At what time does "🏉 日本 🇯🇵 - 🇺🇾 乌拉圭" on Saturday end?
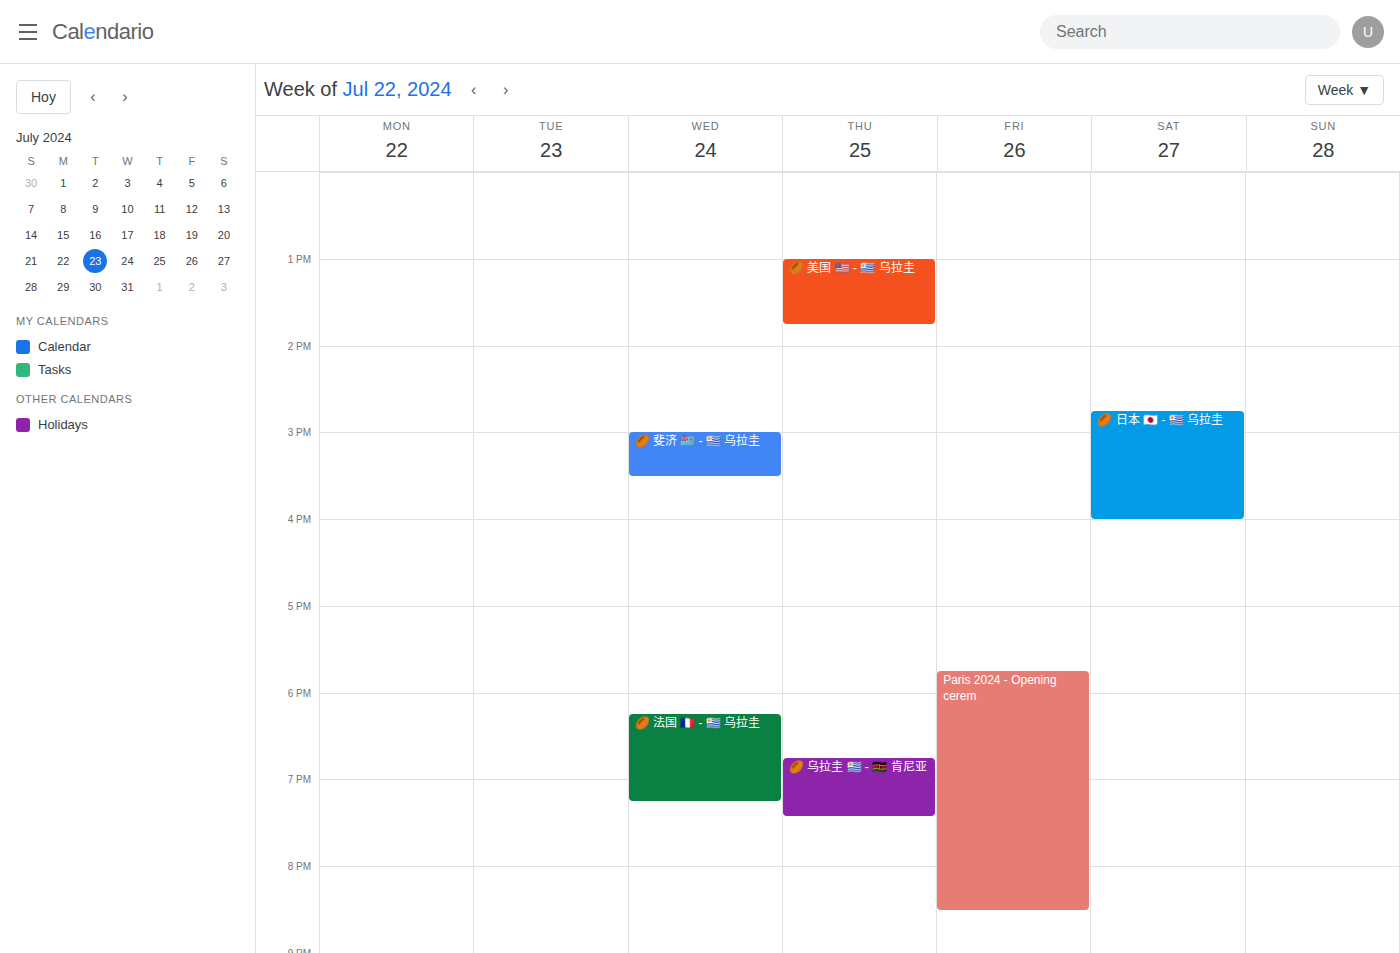
4:00 PM